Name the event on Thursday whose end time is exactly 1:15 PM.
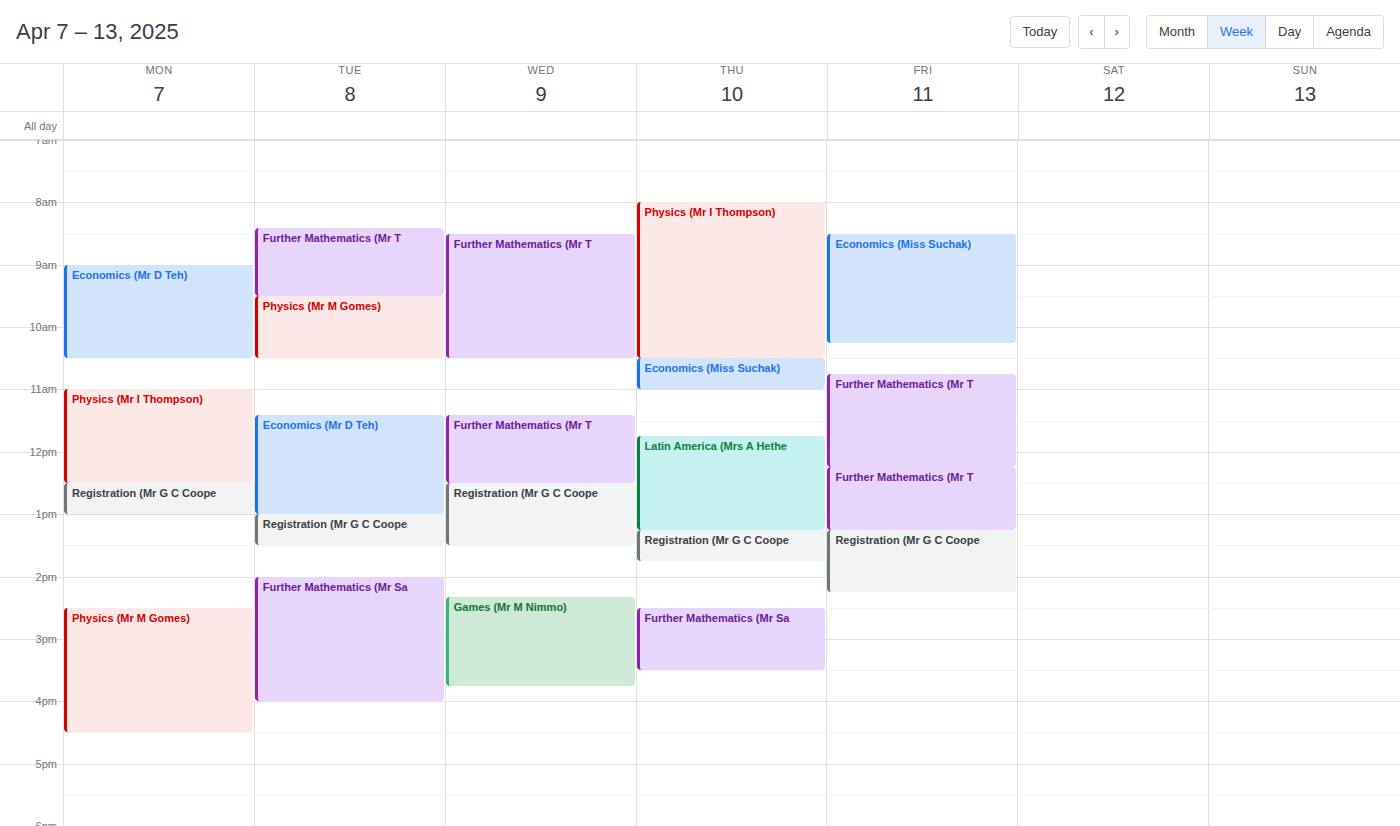
"Latin America (Mrs A Hethe"